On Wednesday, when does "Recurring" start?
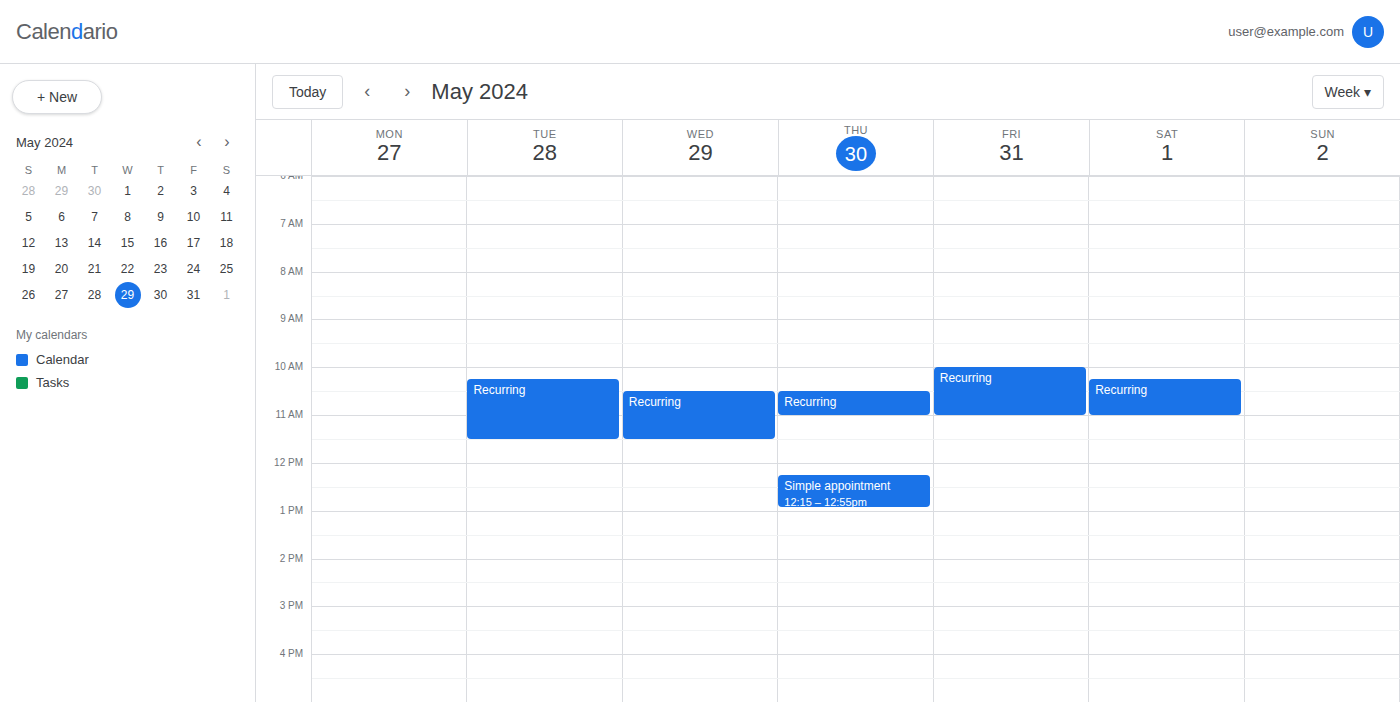
10:30 AM